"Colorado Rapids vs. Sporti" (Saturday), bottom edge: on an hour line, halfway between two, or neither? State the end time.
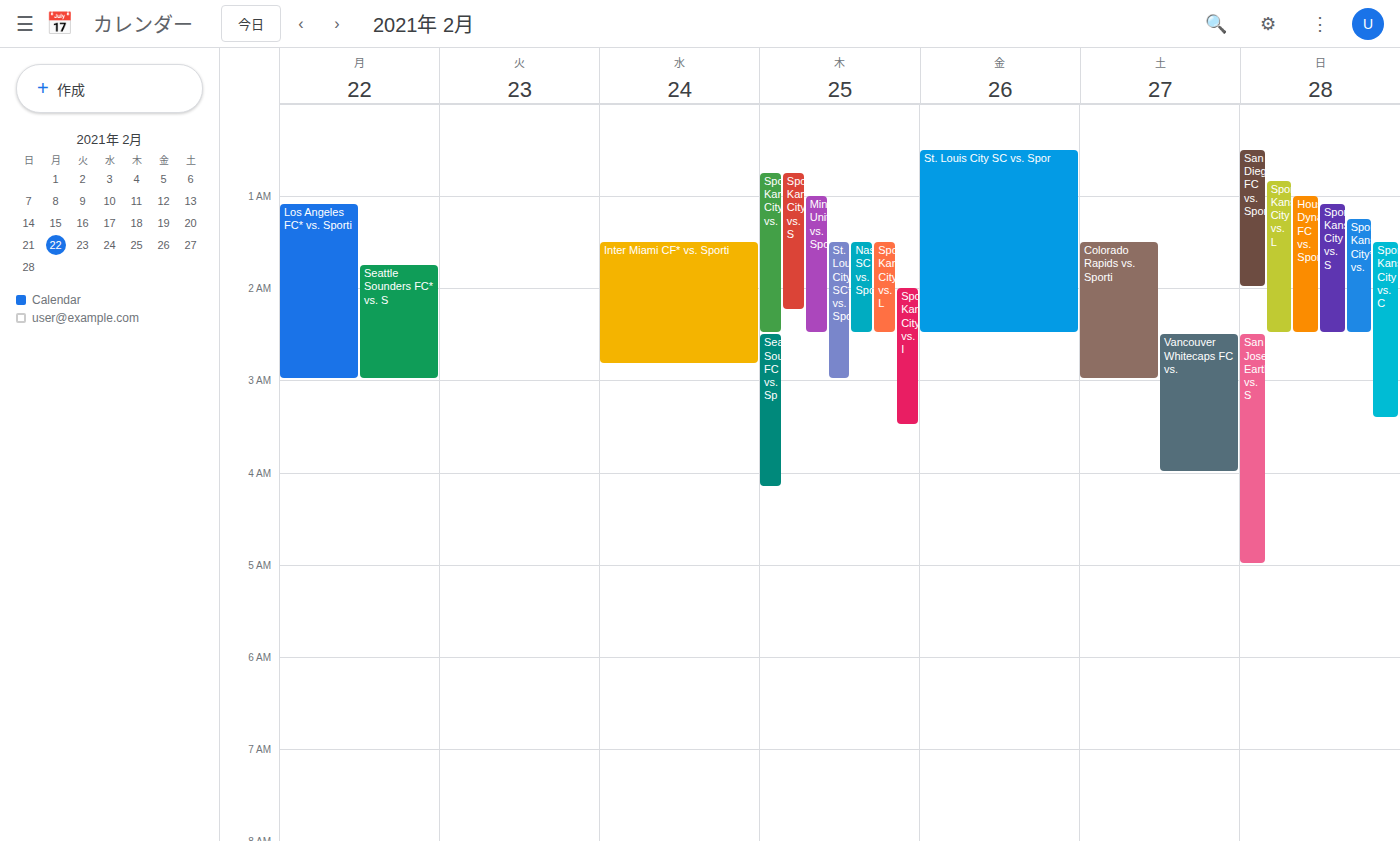
3:00 AM -- exactly on the 3 AM line.